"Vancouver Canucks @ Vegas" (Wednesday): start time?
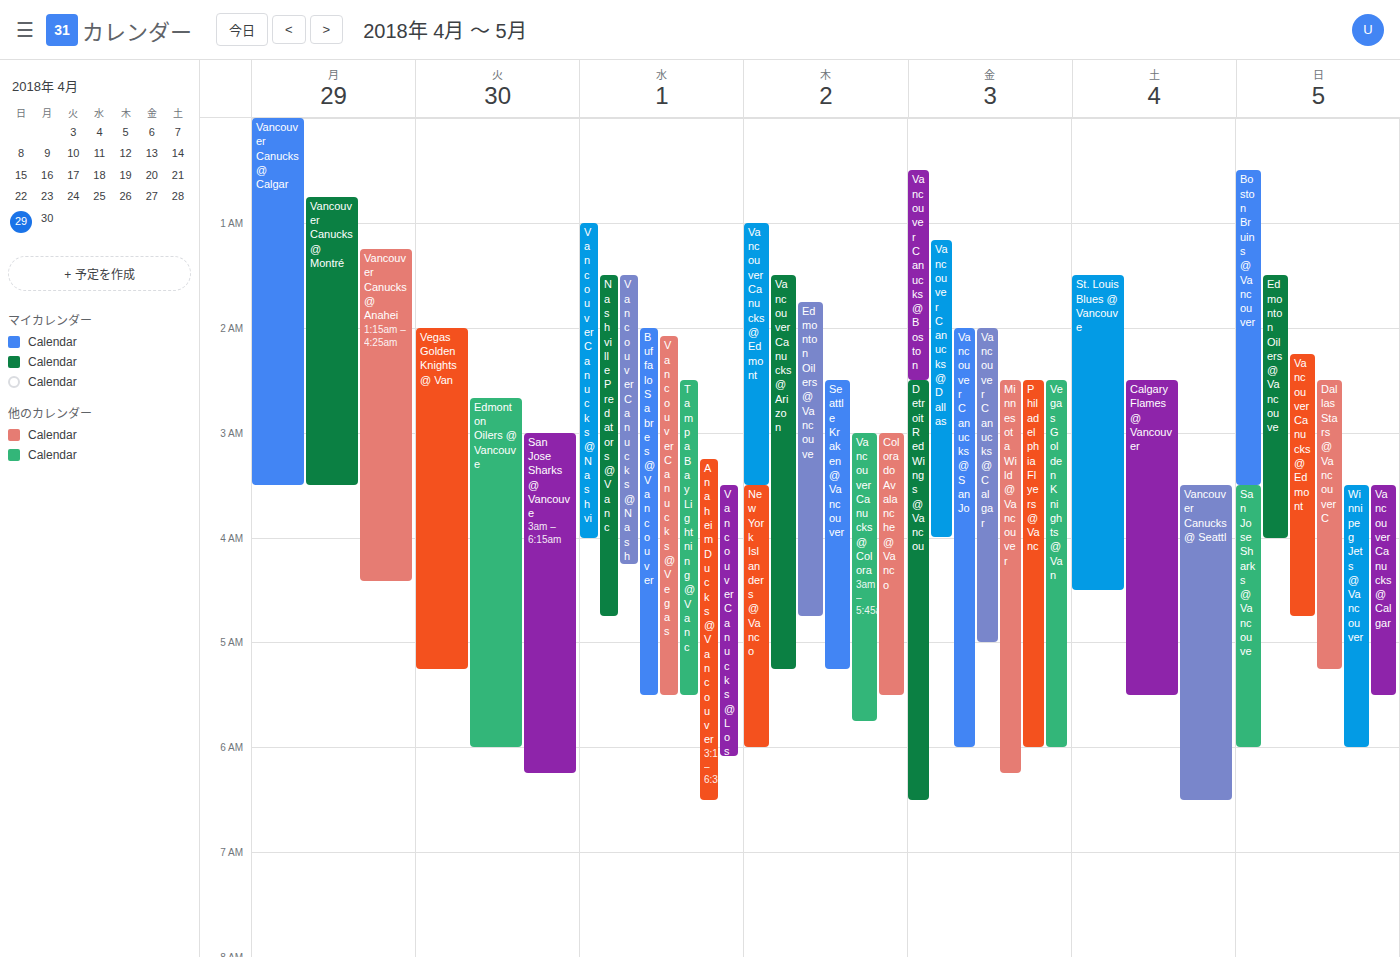
2:05 AM